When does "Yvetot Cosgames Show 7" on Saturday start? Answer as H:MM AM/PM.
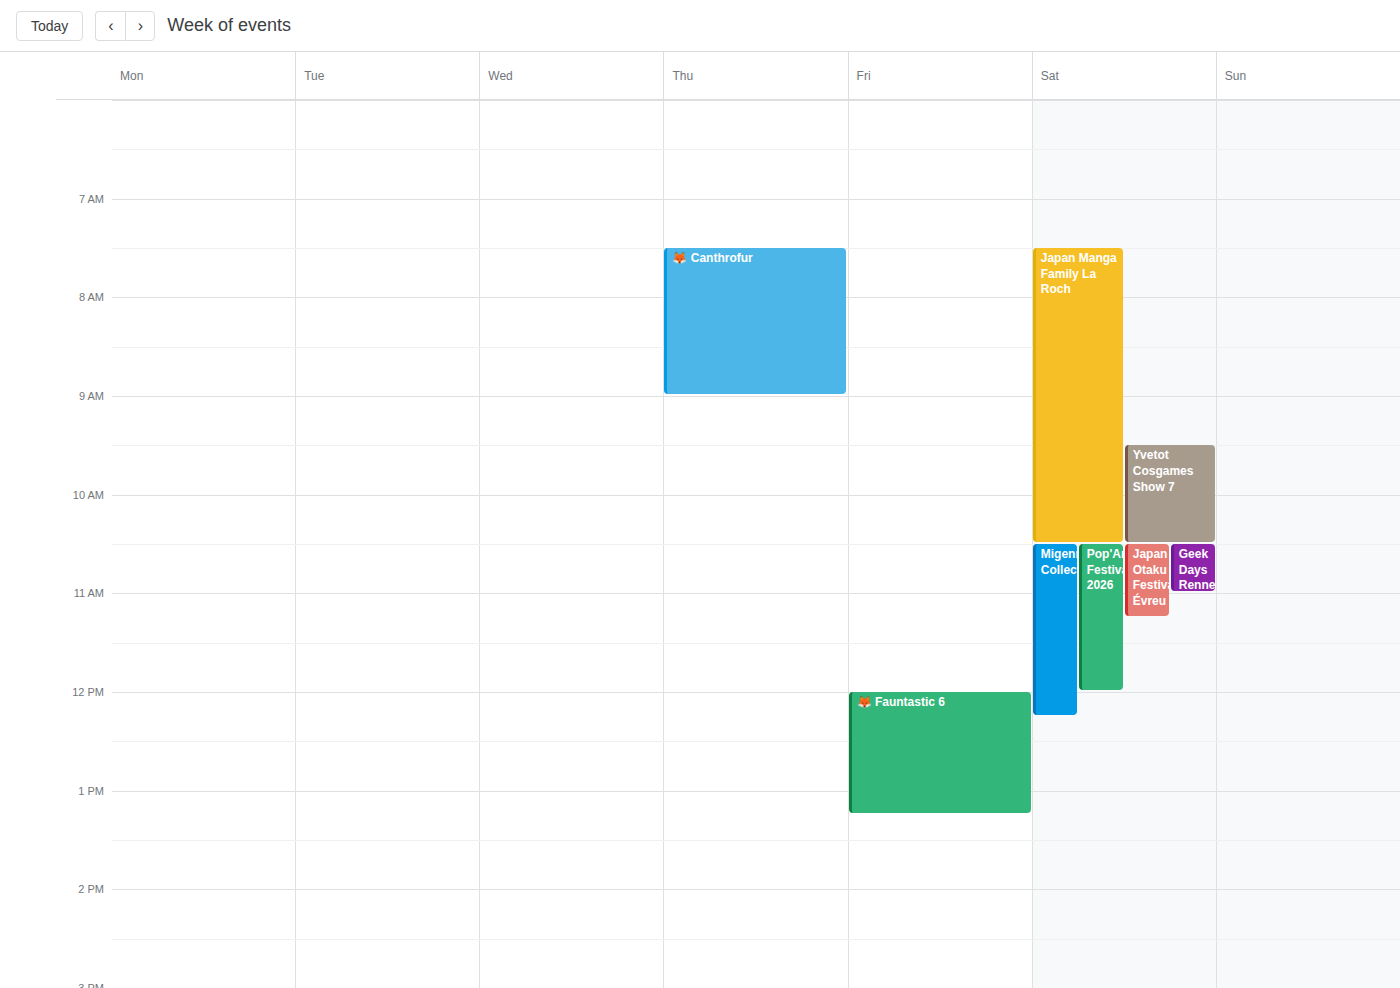
9:30 AM